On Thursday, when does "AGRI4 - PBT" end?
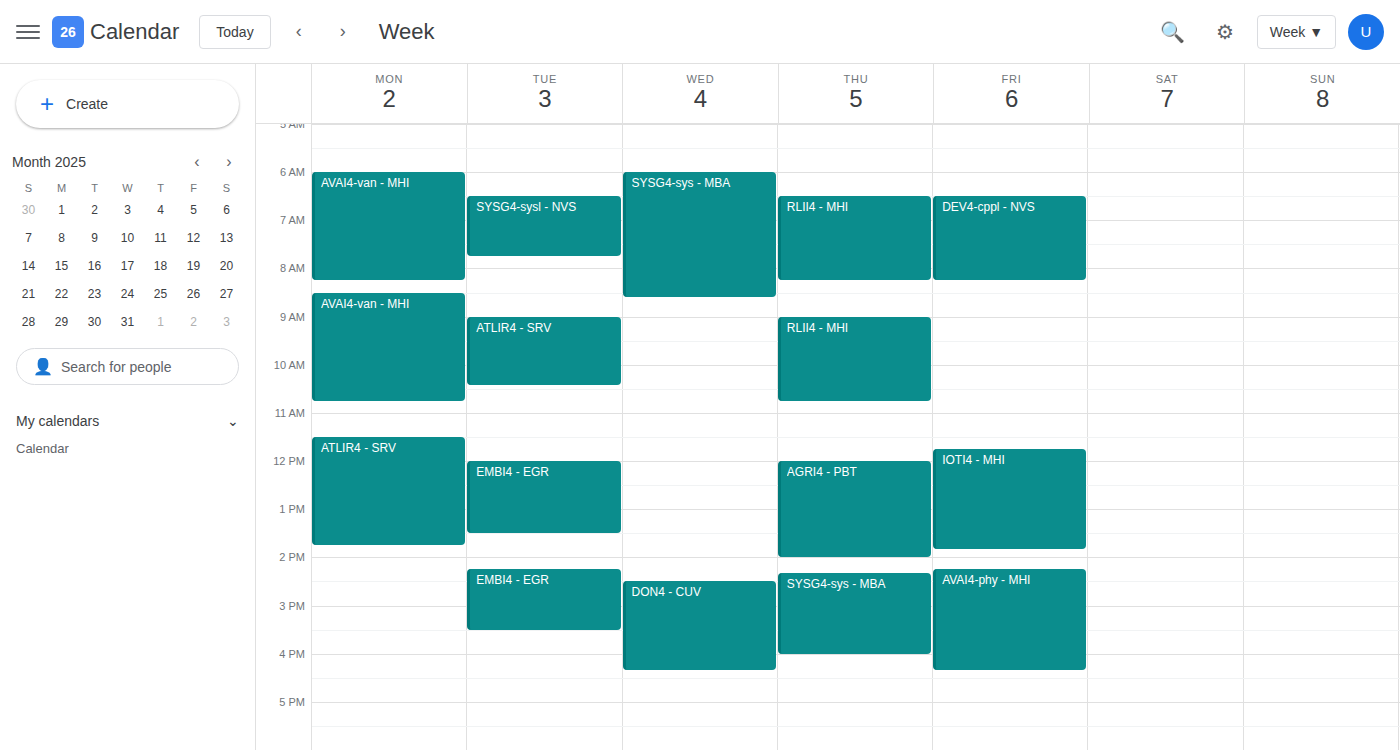
2:00 PM